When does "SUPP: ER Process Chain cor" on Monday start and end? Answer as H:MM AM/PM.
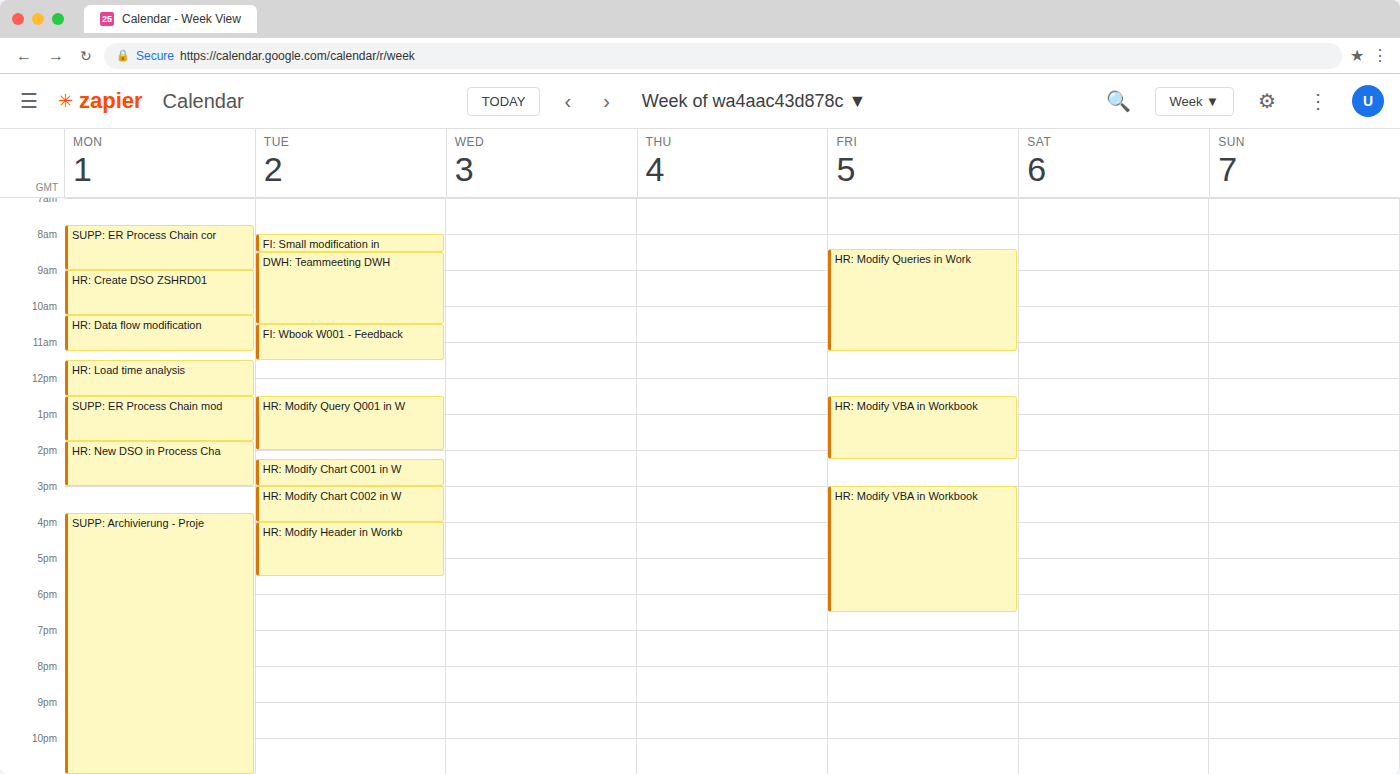
7:45 AM to 9:00 AM